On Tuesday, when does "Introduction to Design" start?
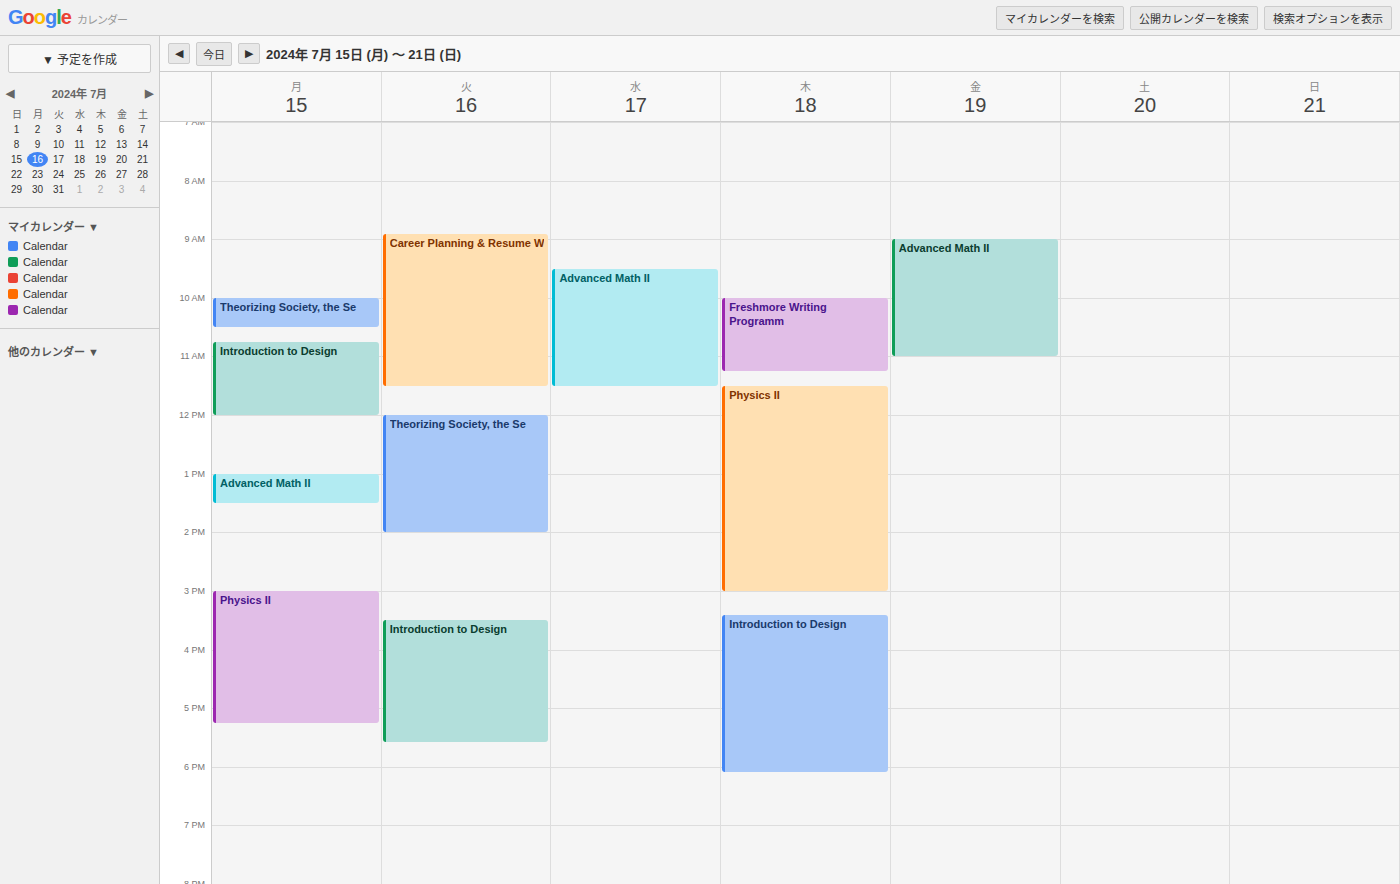
3:30 PM